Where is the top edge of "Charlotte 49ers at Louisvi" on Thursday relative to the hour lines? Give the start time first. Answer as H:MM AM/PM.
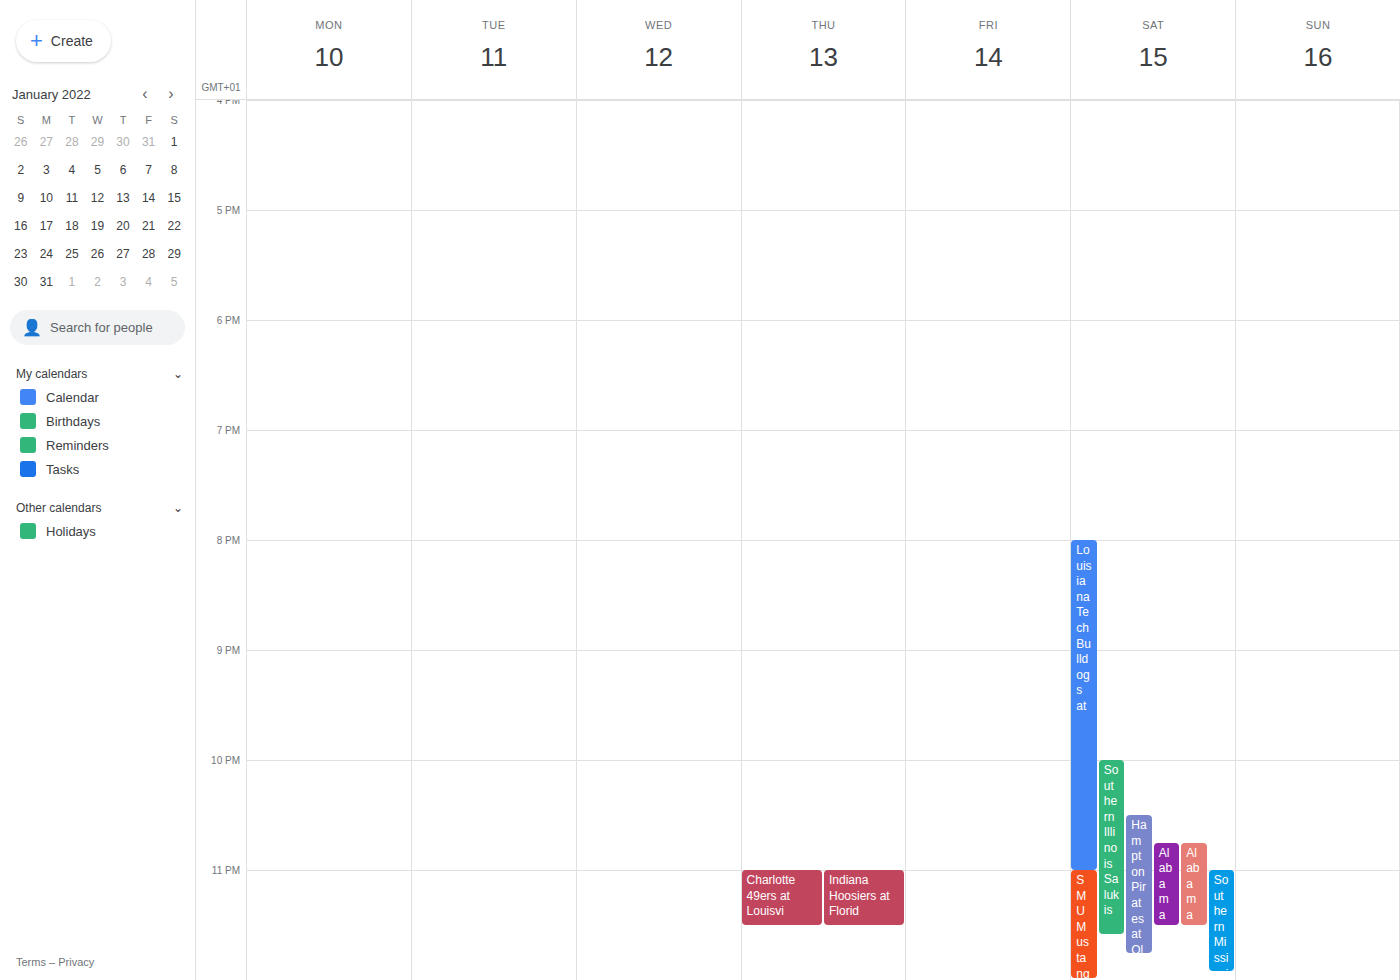
11:00 PM -- exactly on the 11 PM line.